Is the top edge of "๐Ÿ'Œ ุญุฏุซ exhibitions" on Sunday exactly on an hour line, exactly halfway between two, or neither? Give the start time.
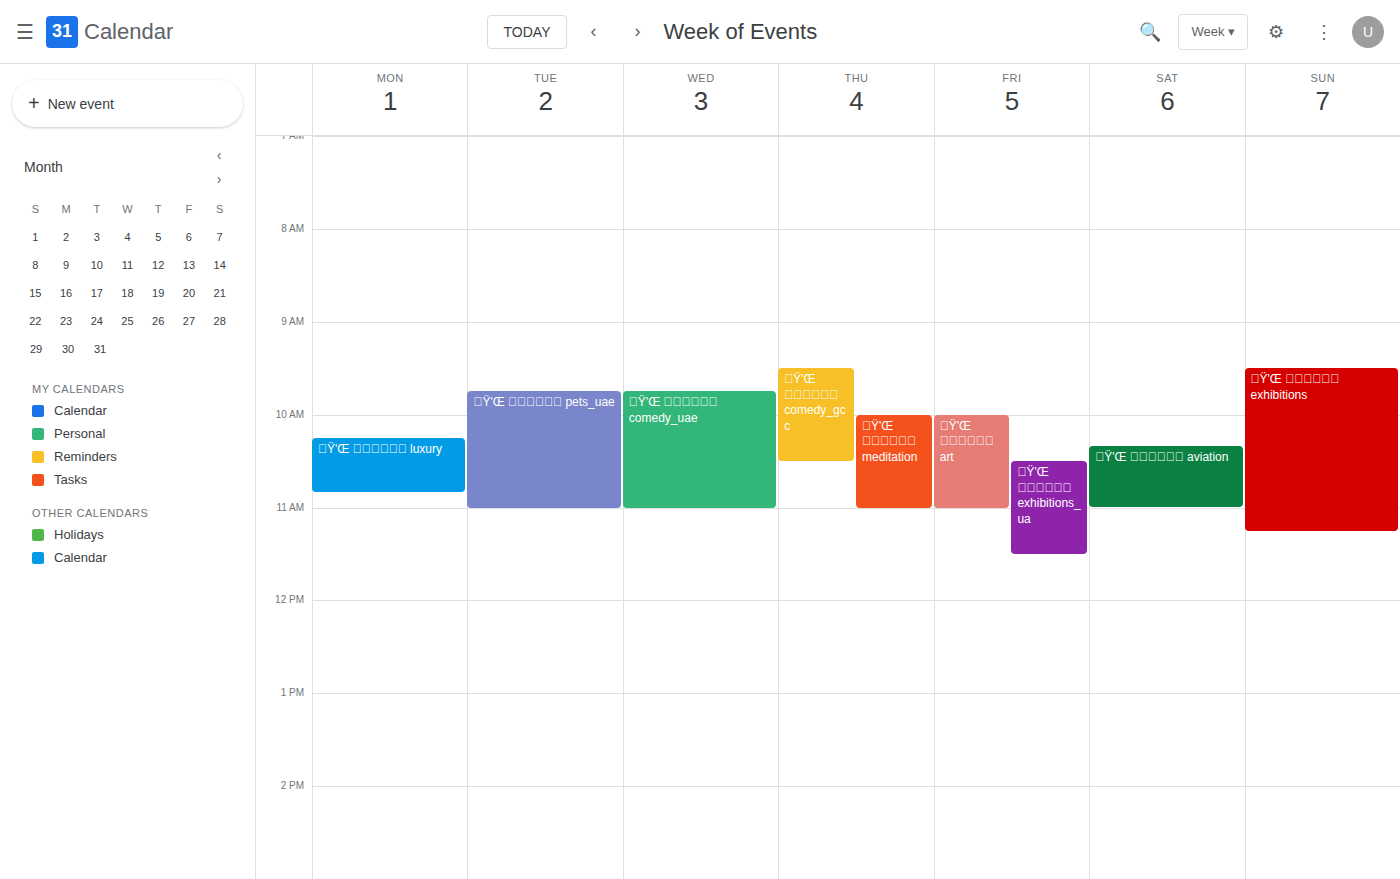
9:30 AM -- halfway between the 9 AM and 10 AM lines.